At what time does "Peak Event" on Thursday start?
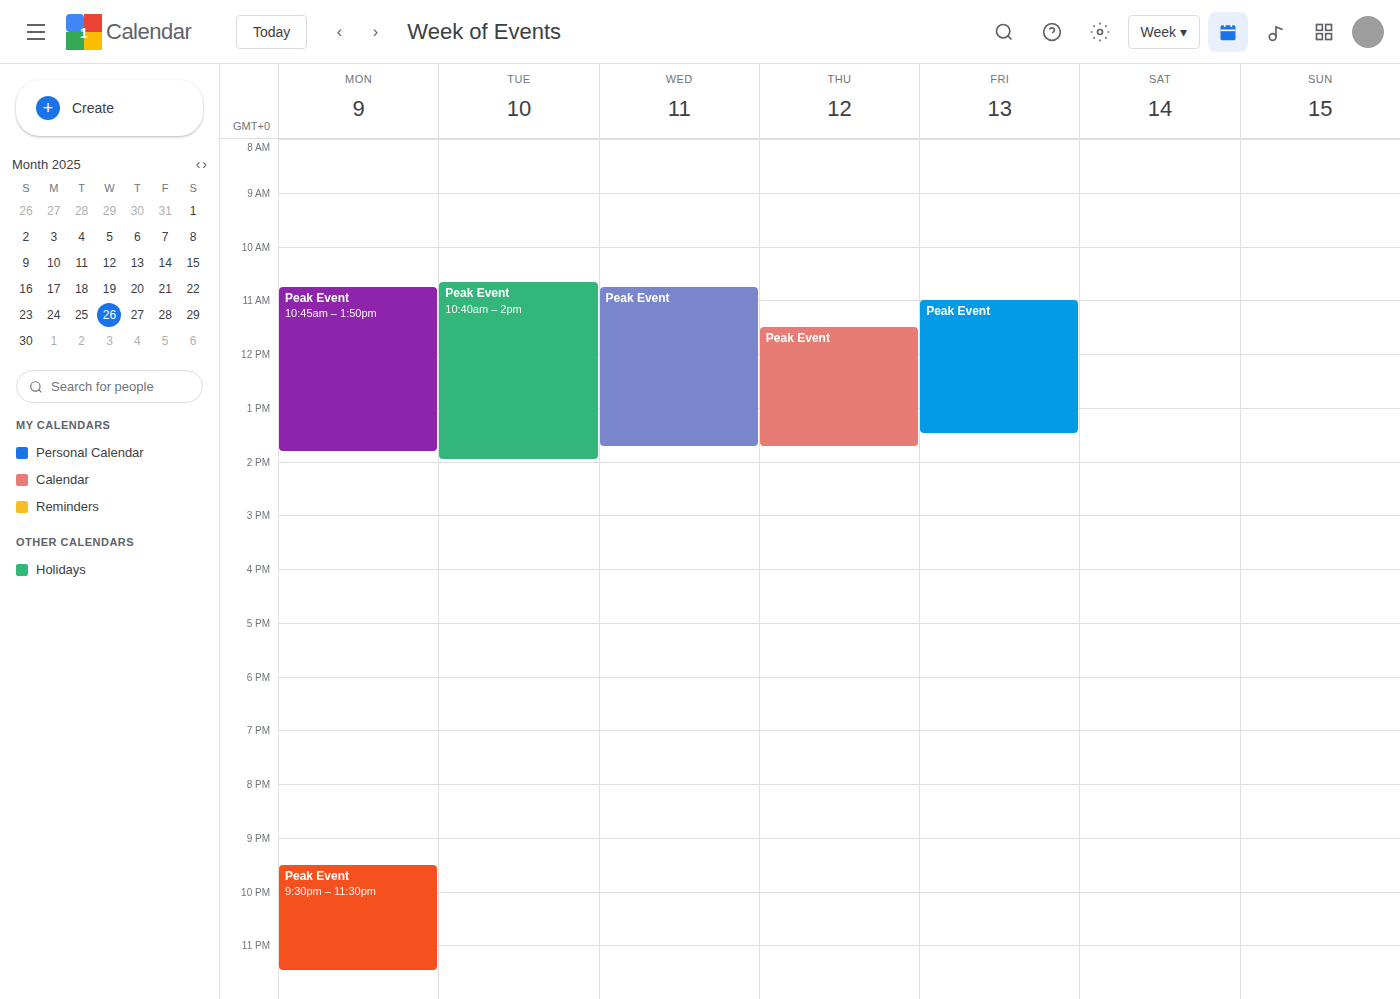
11:30 AM